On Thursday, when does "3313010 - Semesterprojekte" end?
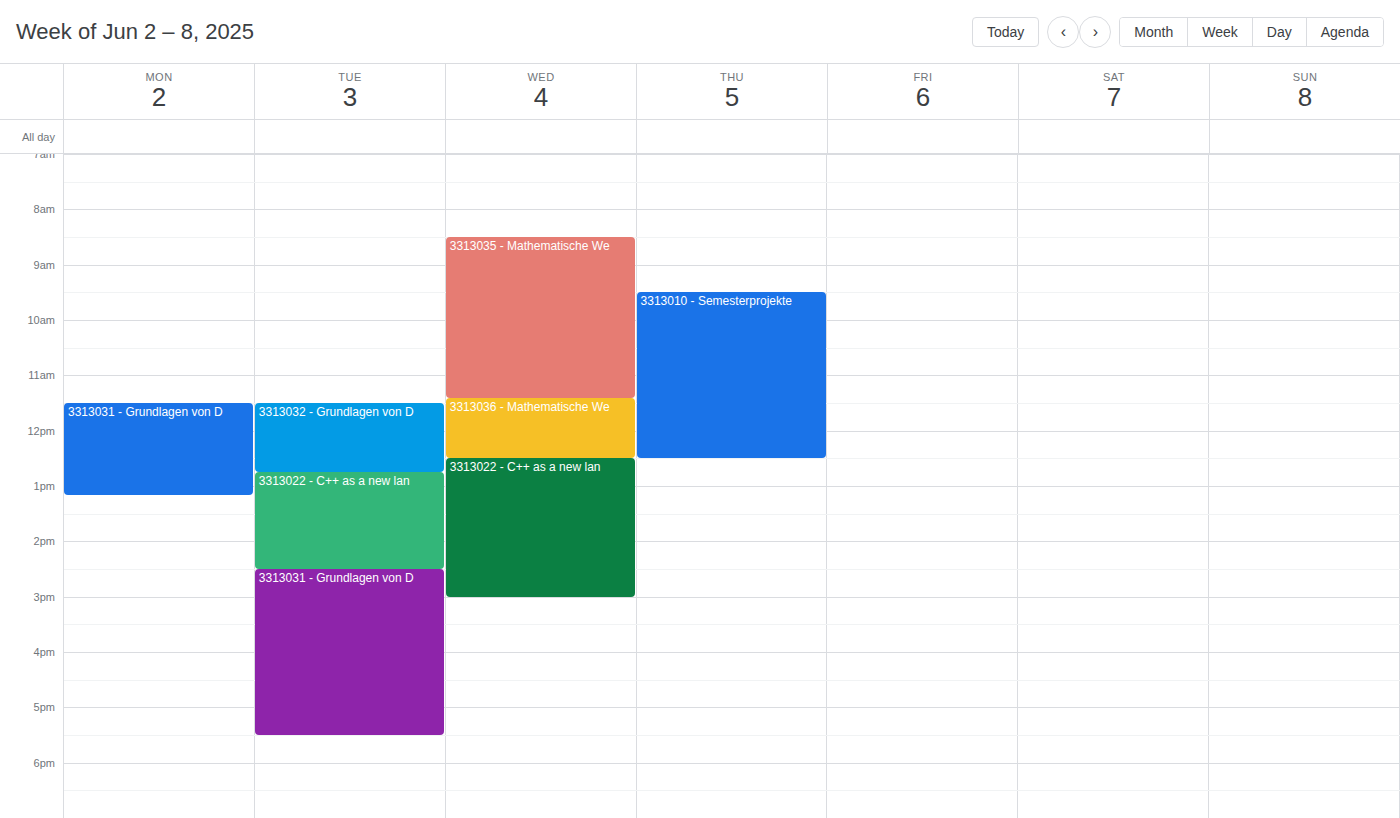
12:30